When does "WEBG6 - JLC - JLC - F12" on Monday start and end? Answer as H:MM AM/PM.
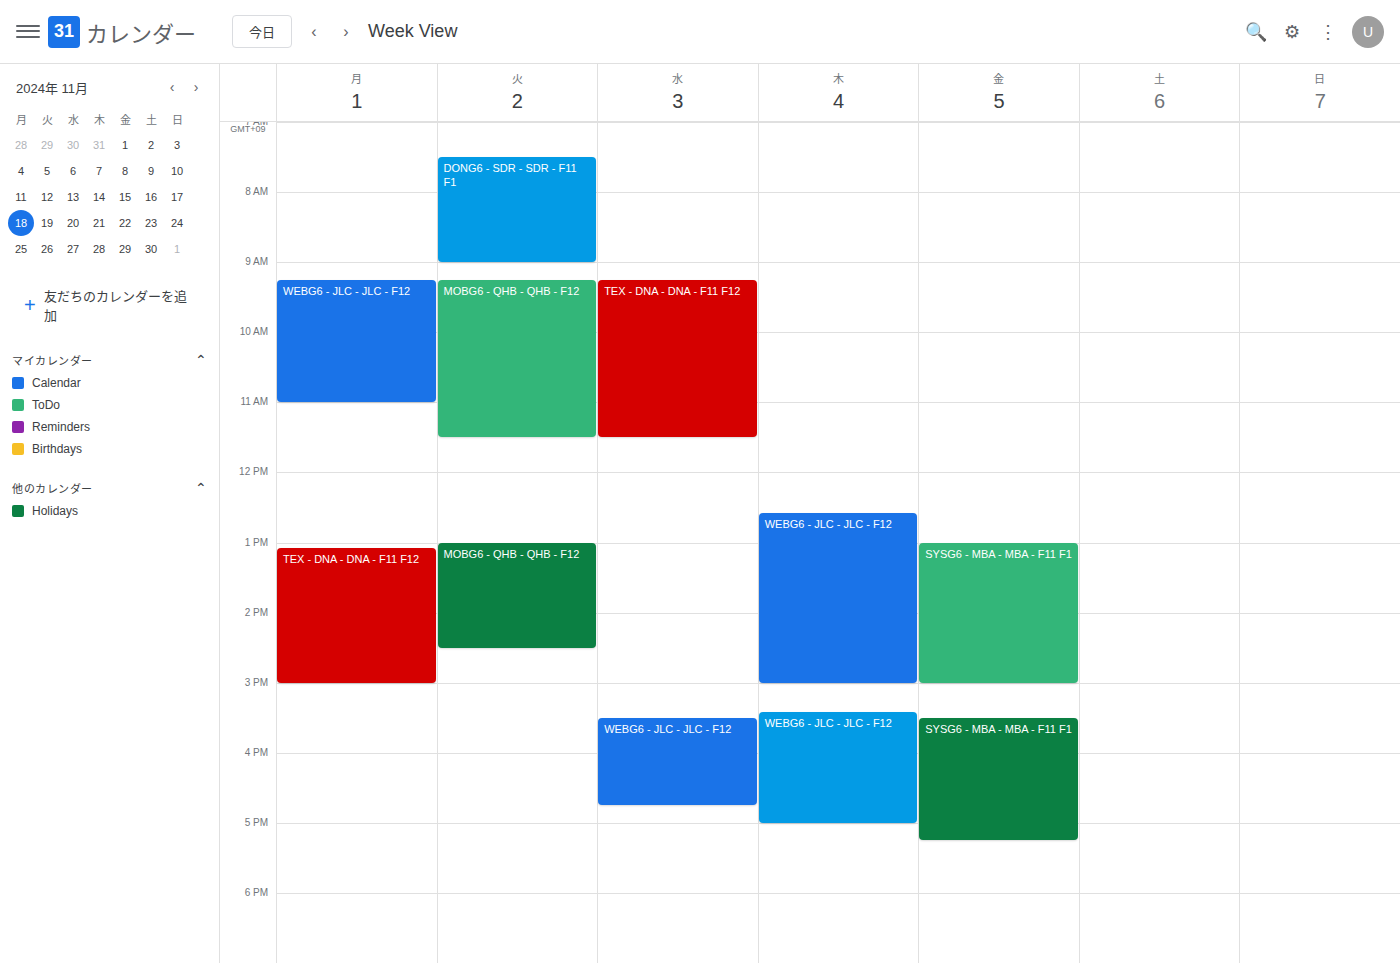
9:15 AM to 11:00 AM